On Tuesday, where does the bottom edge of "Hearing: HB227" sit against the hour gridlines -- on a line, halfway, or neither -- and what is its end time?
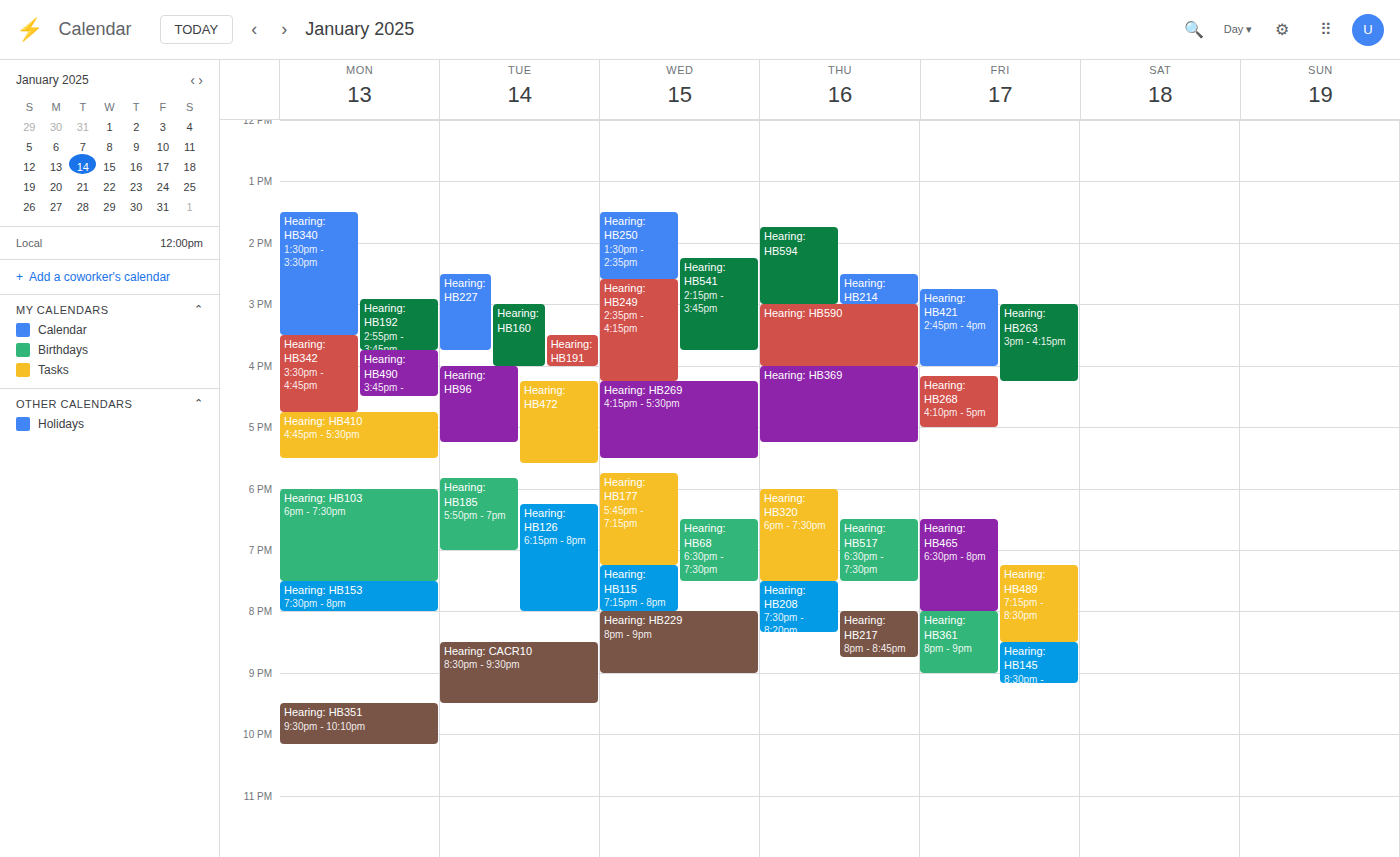
3:45 PM -- neither: three quarters of the way from the 3 PM line to the 4 PM line.